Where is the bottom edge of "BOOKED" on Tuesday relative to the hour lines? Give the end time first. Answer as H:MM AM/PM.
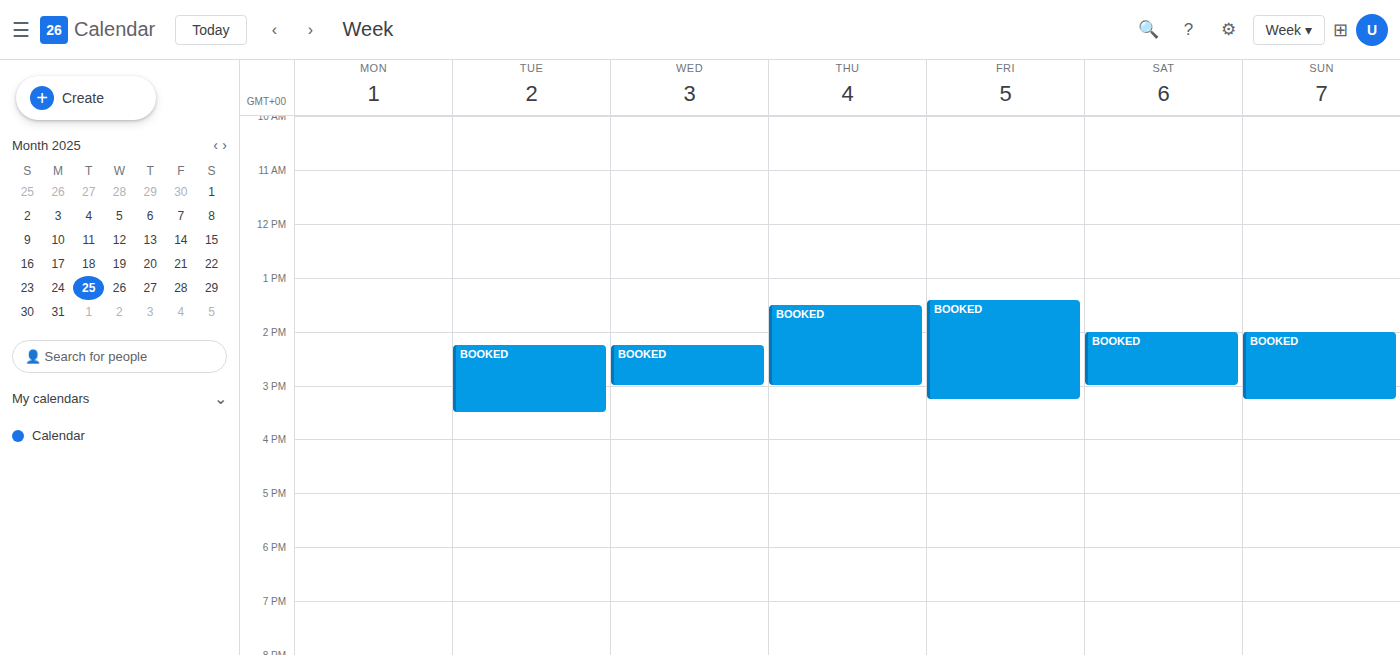
3:30 PM -- halfway between the 3 PM and 4 PM lines.